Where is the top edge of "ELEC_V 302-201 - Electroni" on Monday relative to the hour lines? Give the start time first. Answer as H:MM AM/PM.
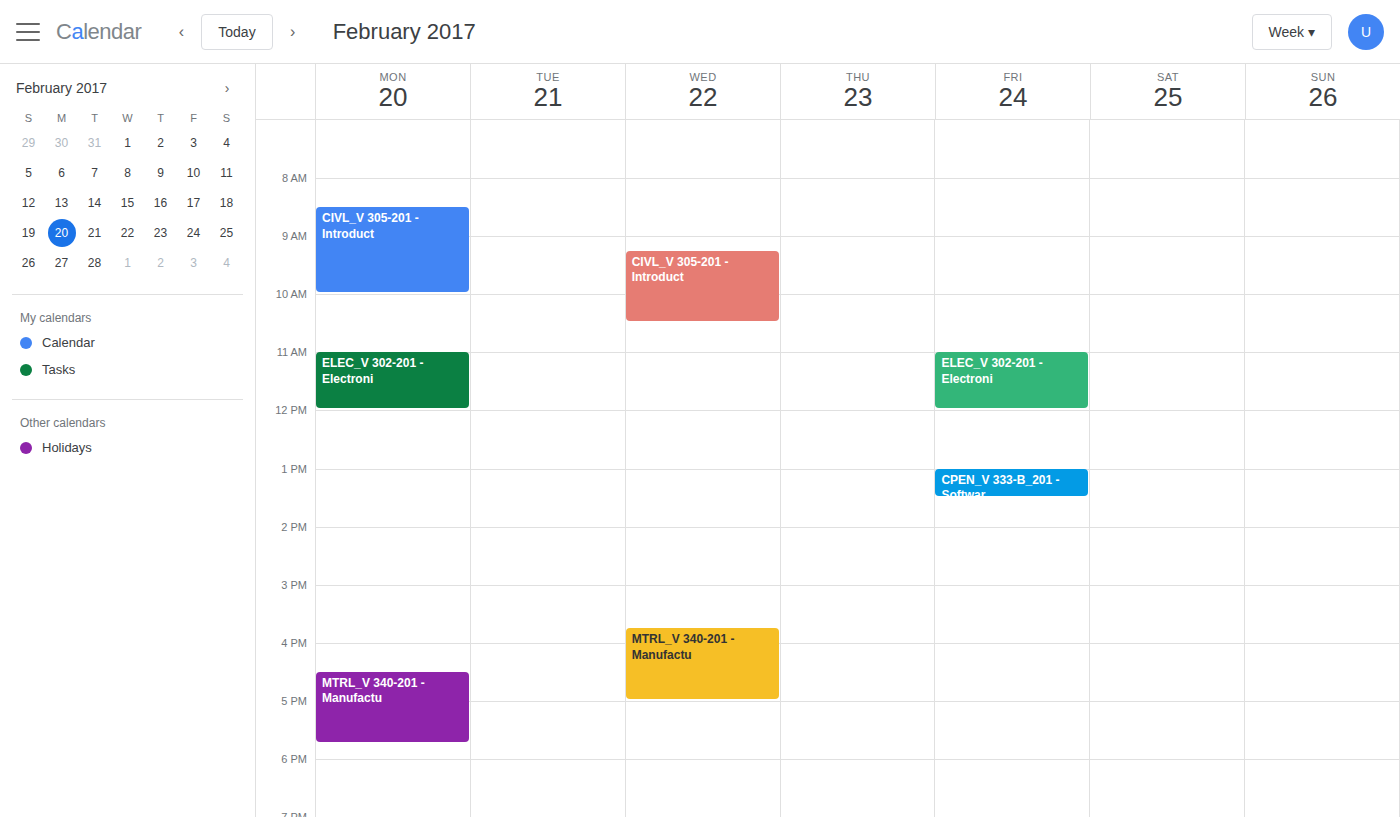
11:00 AM -- exactly on the 11 AM line.